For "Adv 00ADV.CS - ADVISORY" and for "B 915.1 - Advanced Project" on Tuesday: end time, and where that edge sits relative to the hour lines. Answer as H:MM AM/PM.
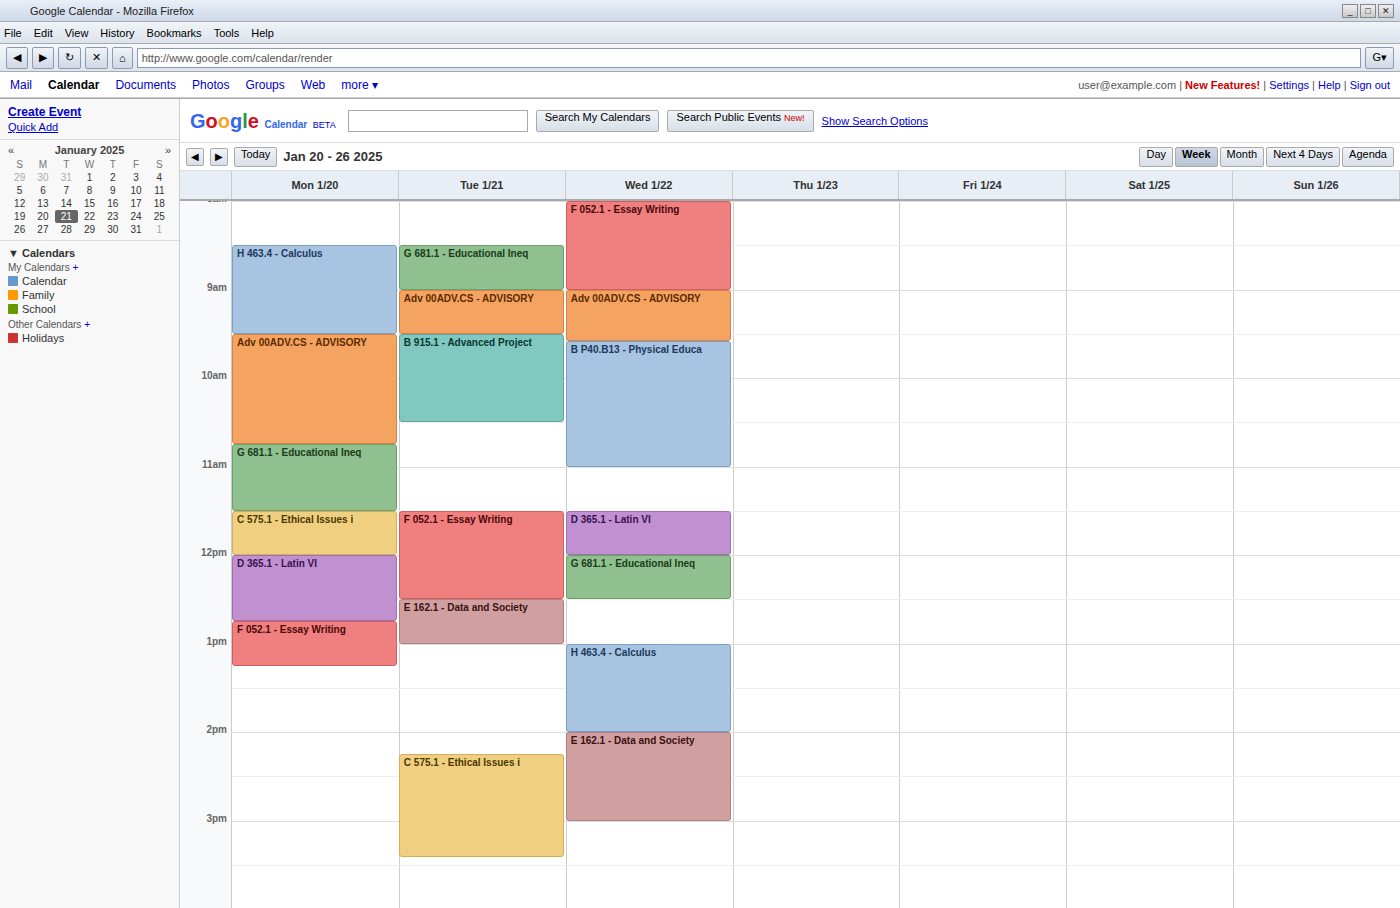
"Adv 00ADV.CS - ADVISORY": 9:30 AM, halfway between the 9 AM and 10 AM lines. "B 915.1 - Advanced Project": 10:30 AM, halfway between the 10 AM and 11 AM lines.